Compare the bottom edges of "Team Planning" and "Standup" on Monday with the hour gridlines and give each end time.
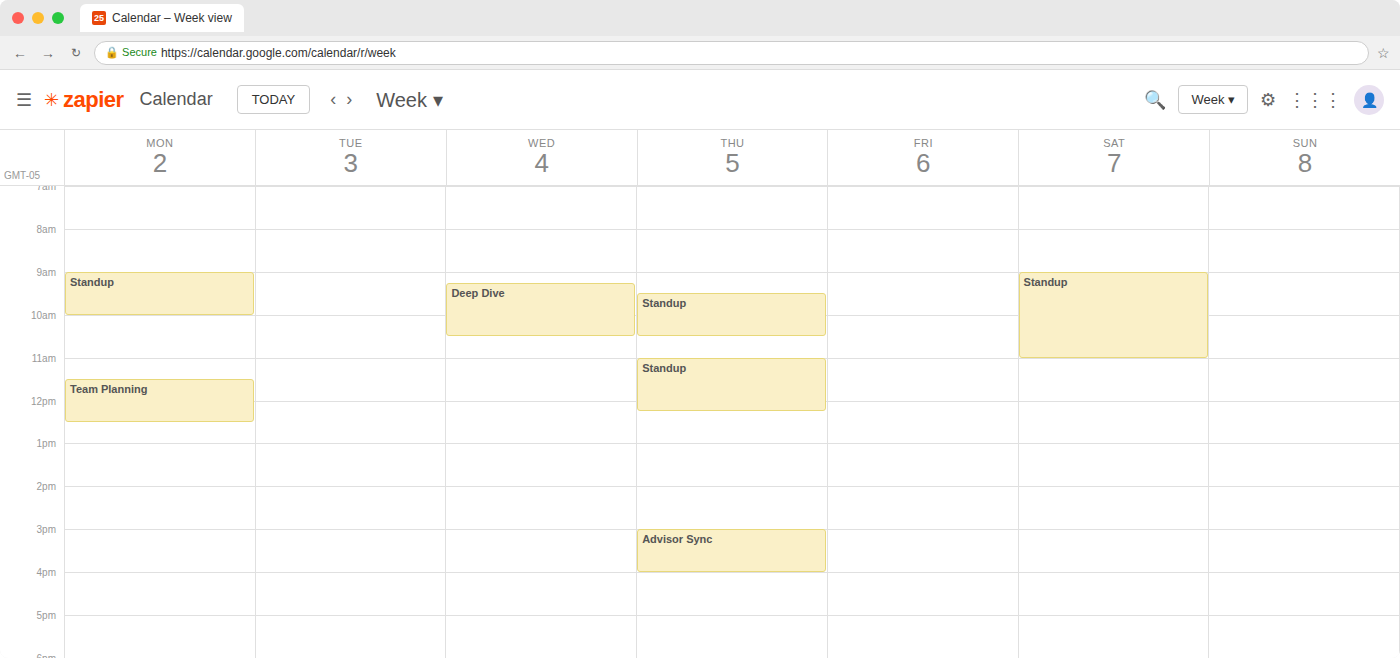
"Team Planning": 12:30 PM, halfway between the 12 PM and 1 PM lines. "Standup": 10:00 AM, exactly on the 10 AM line.